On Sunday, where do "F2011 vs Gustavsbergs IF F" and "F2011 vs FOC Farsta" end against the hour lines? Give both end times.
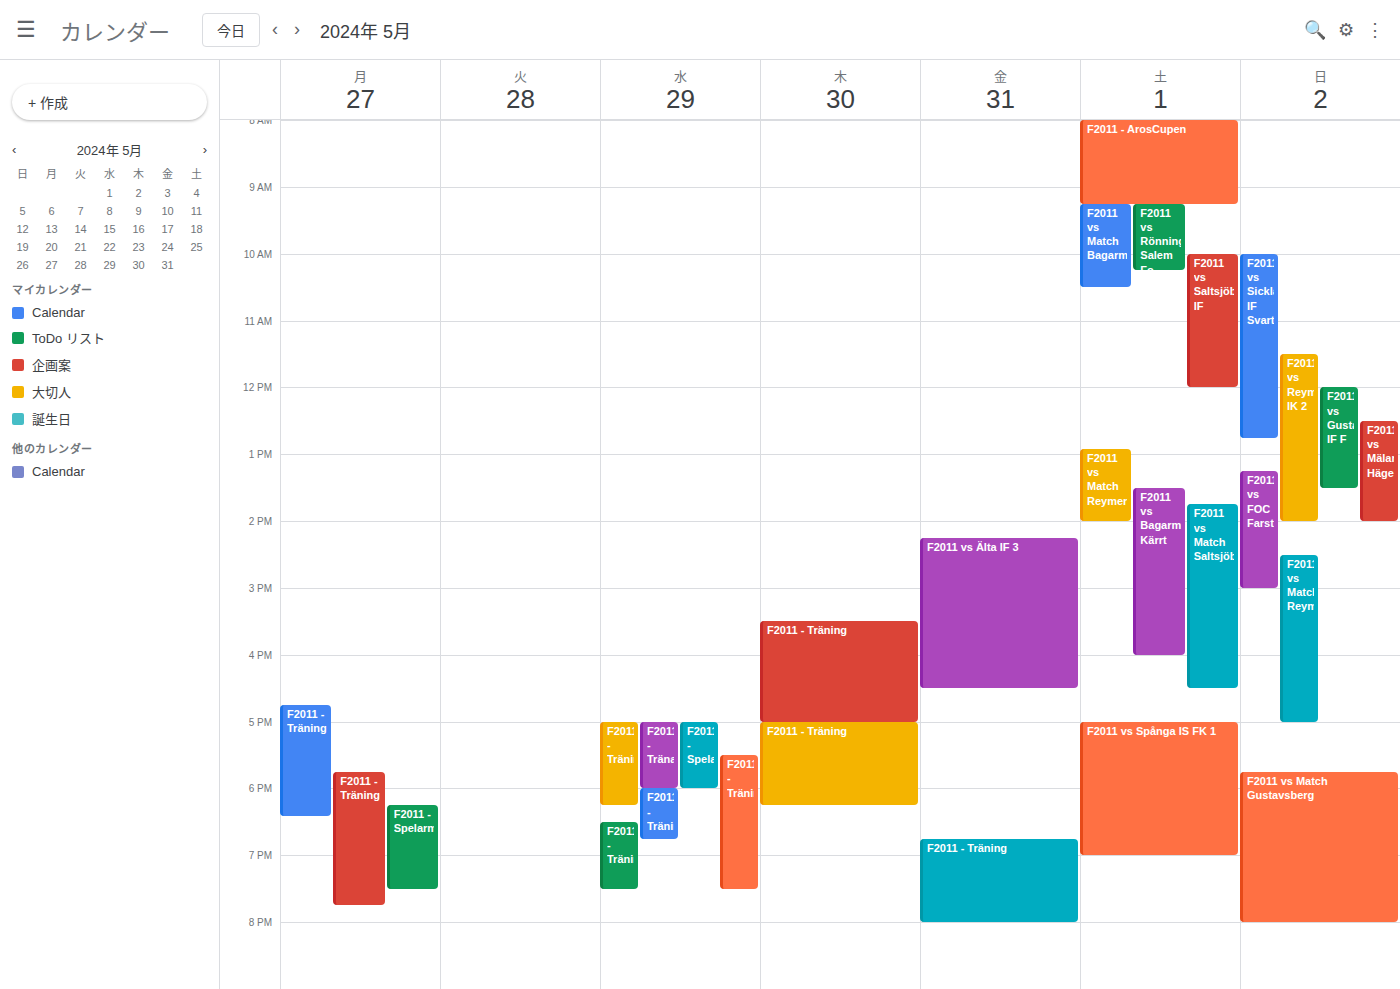
"F2011 vs Gustavsbergs IF F": 1:30 PM, halfway between the 1 PM and 2 PM lines. "F2011 vs FOC Farsta": 3:00 PM, exactly on the 3 PM line.